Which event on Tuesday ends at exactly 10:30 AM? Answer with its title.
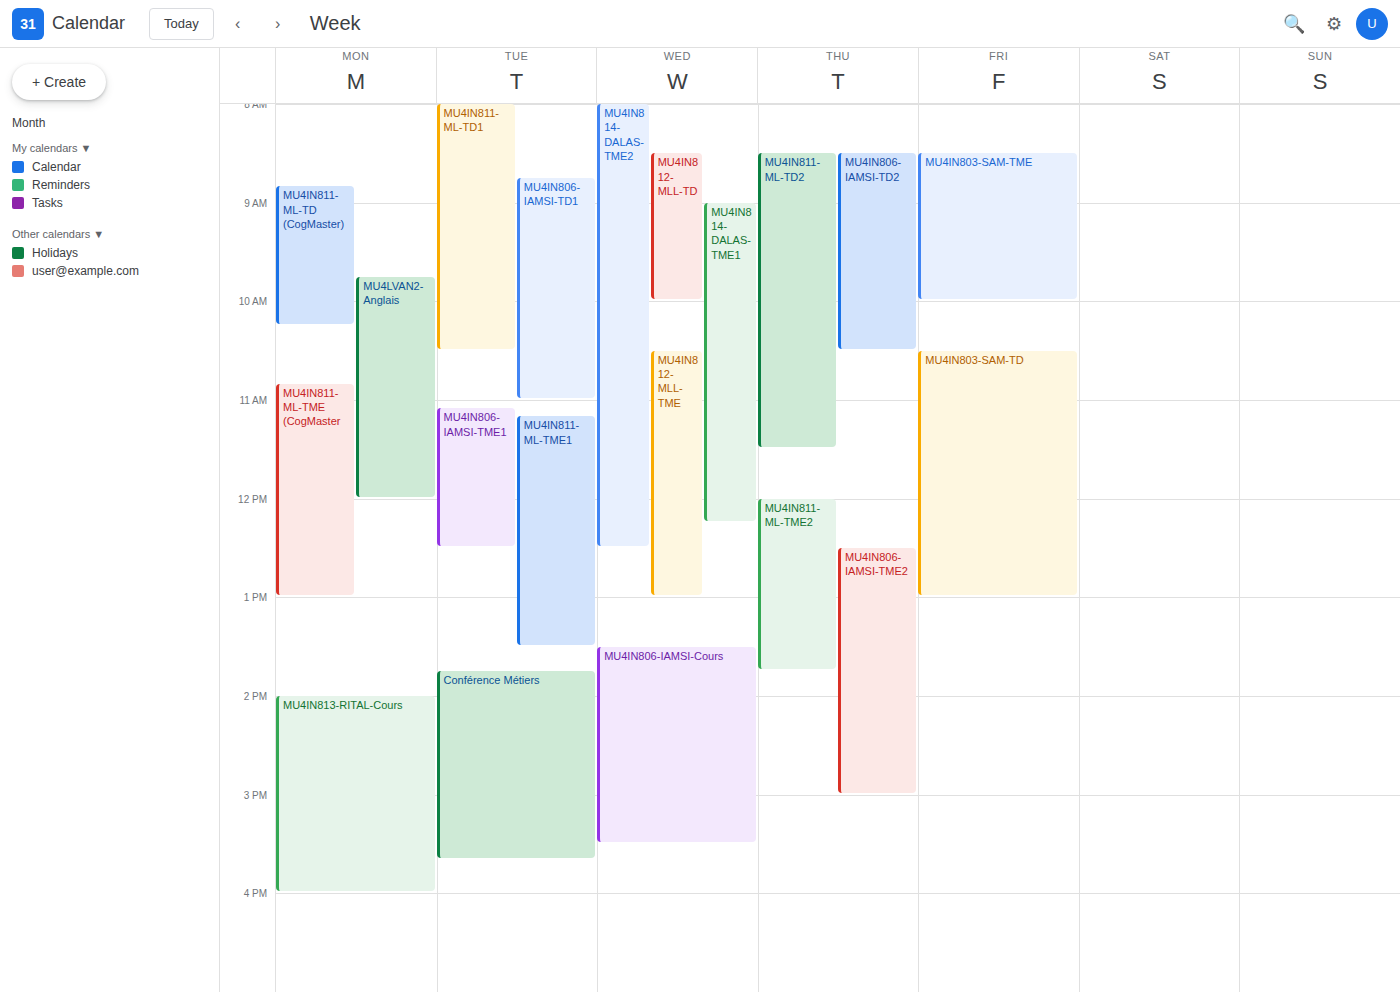
"MU4IN811-ML-TD1"